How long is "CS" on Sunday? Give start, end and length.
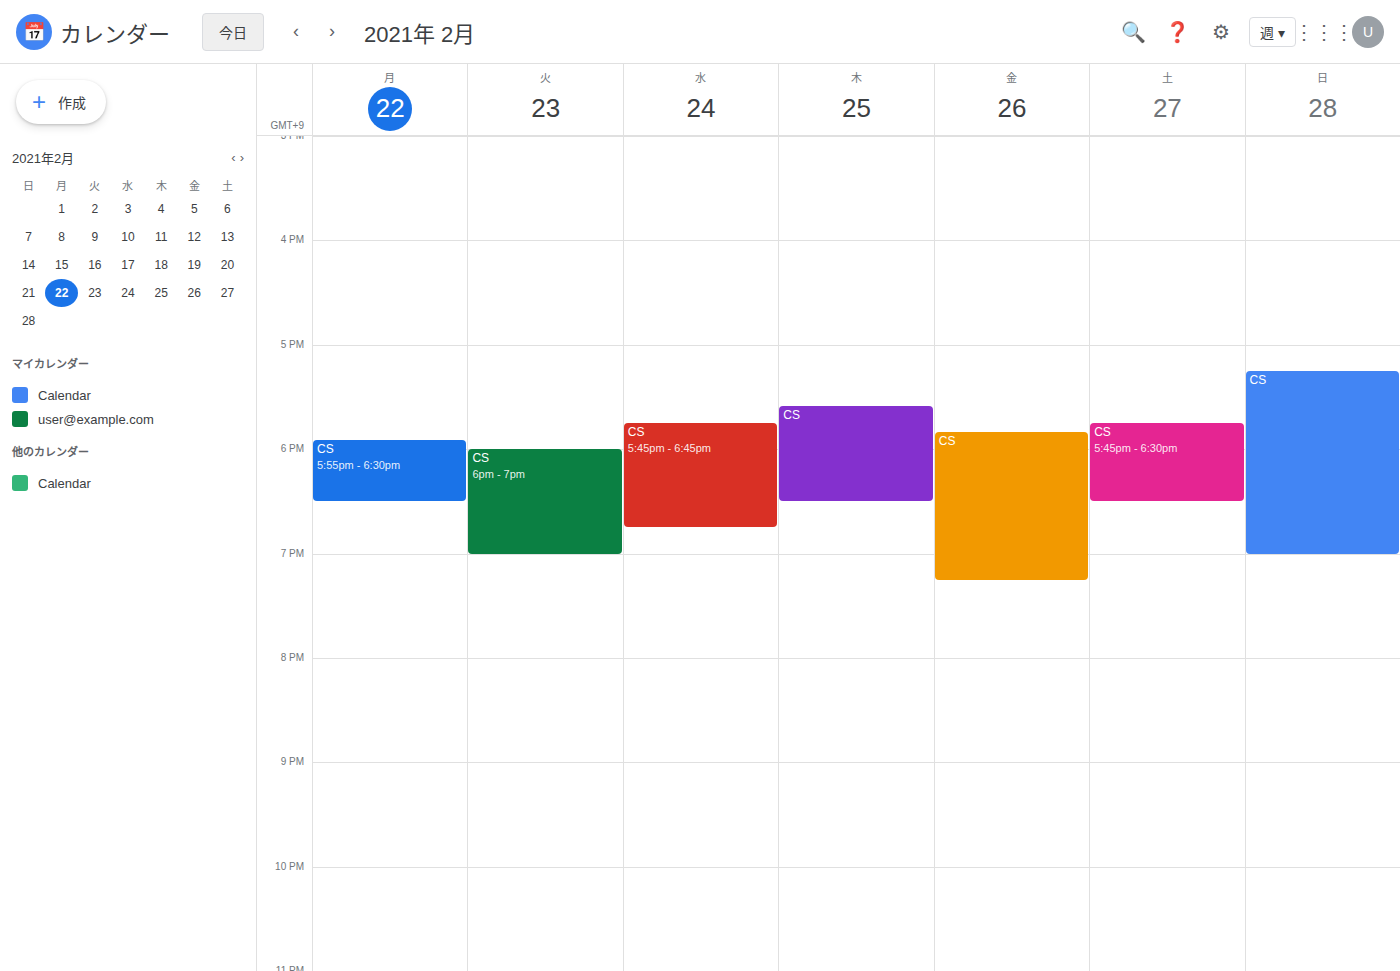
5:15 PM to 7:00 PM, 1 hour 45 minutes